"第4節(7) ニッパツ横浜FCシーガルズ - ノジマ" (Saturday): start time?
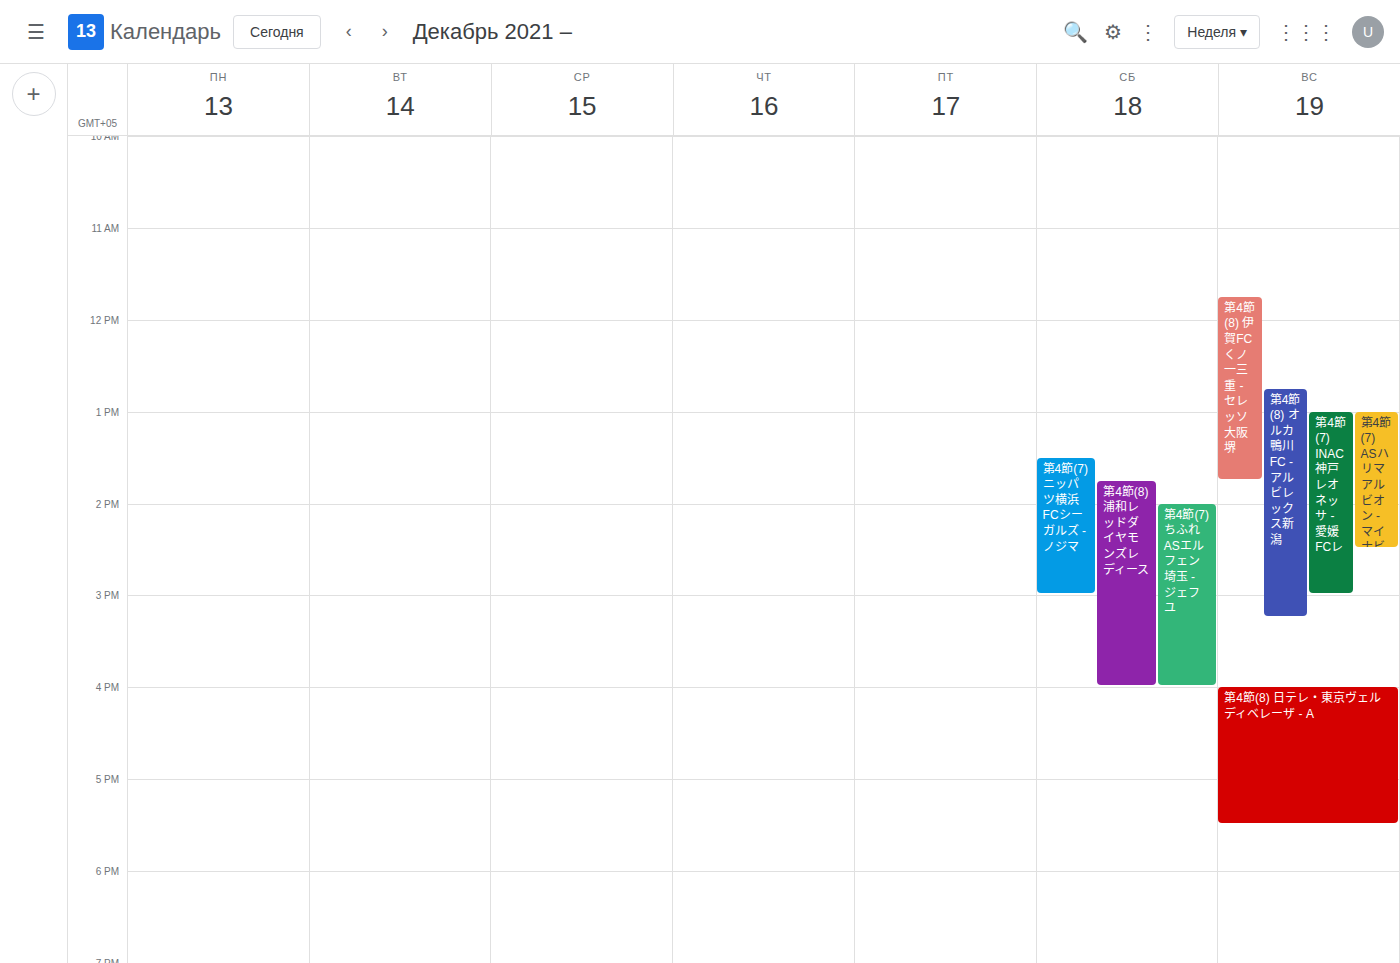
1:30 PM